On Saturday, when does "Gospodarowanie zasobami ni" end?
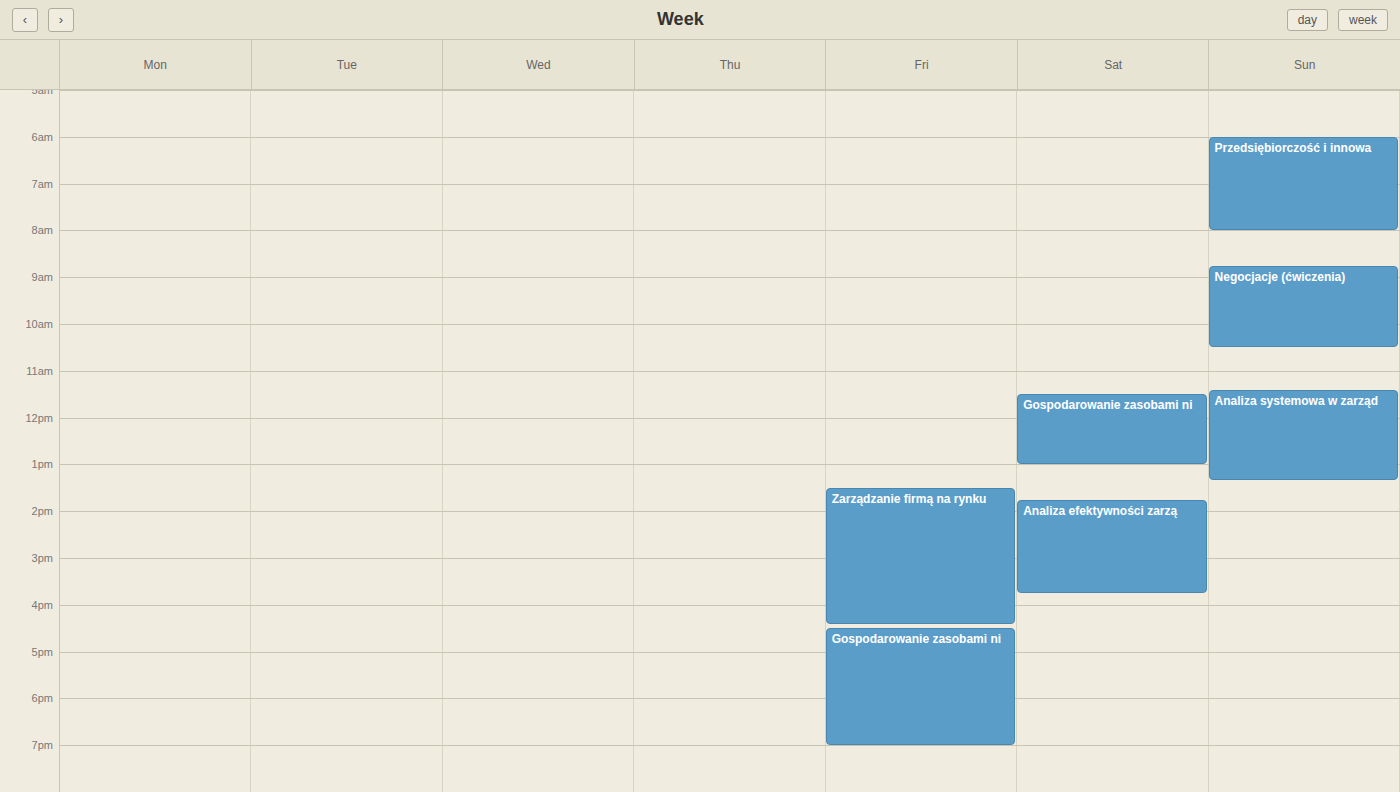
1:00 PM